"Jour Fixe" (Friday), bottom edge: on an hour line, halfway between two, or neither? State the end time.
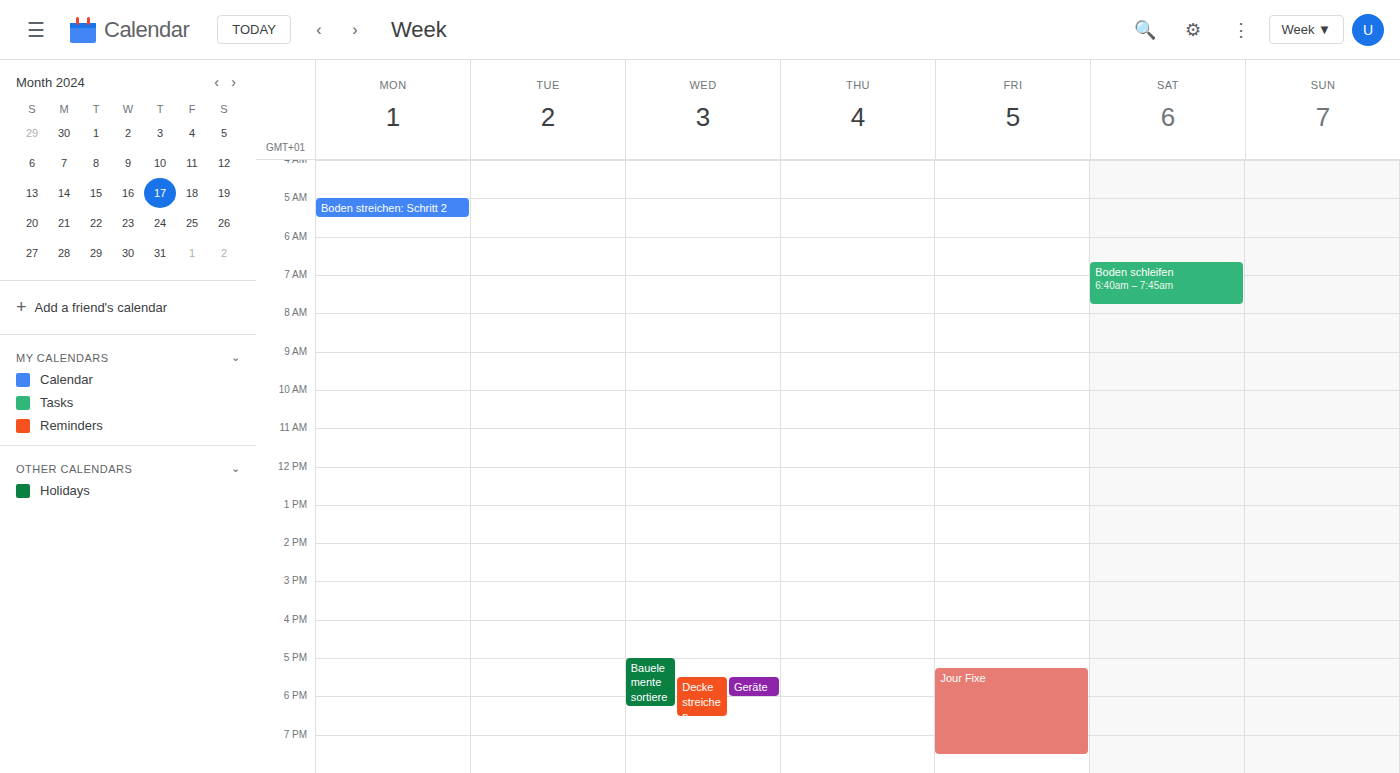
7:30 PM -- halfway between the 7 PM and 8 PM lines.